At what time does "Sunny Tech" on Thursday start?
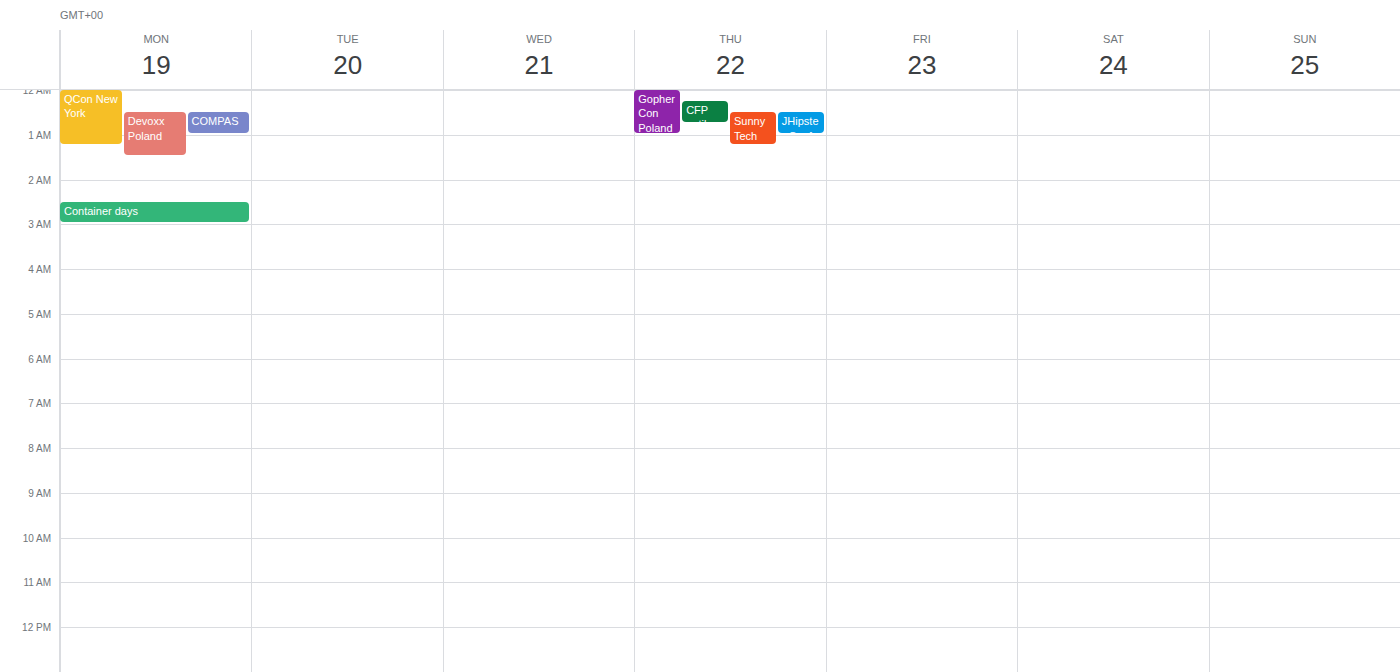
12:30 AM